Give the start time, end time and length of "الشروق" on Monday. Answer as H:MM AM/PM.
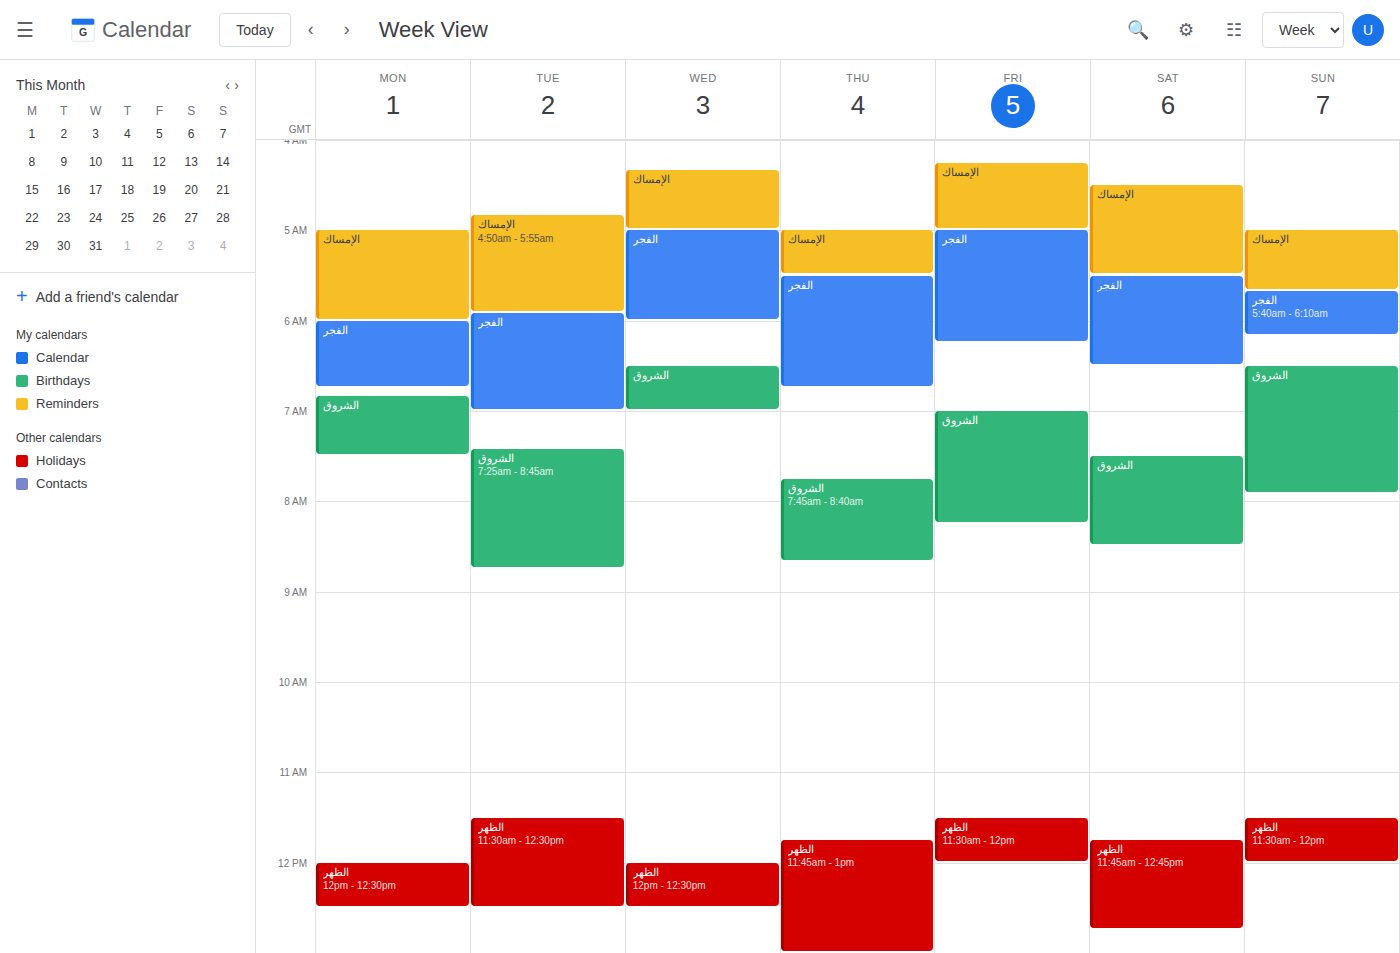
6:50 AM to 7:30 AM, 40 minutes